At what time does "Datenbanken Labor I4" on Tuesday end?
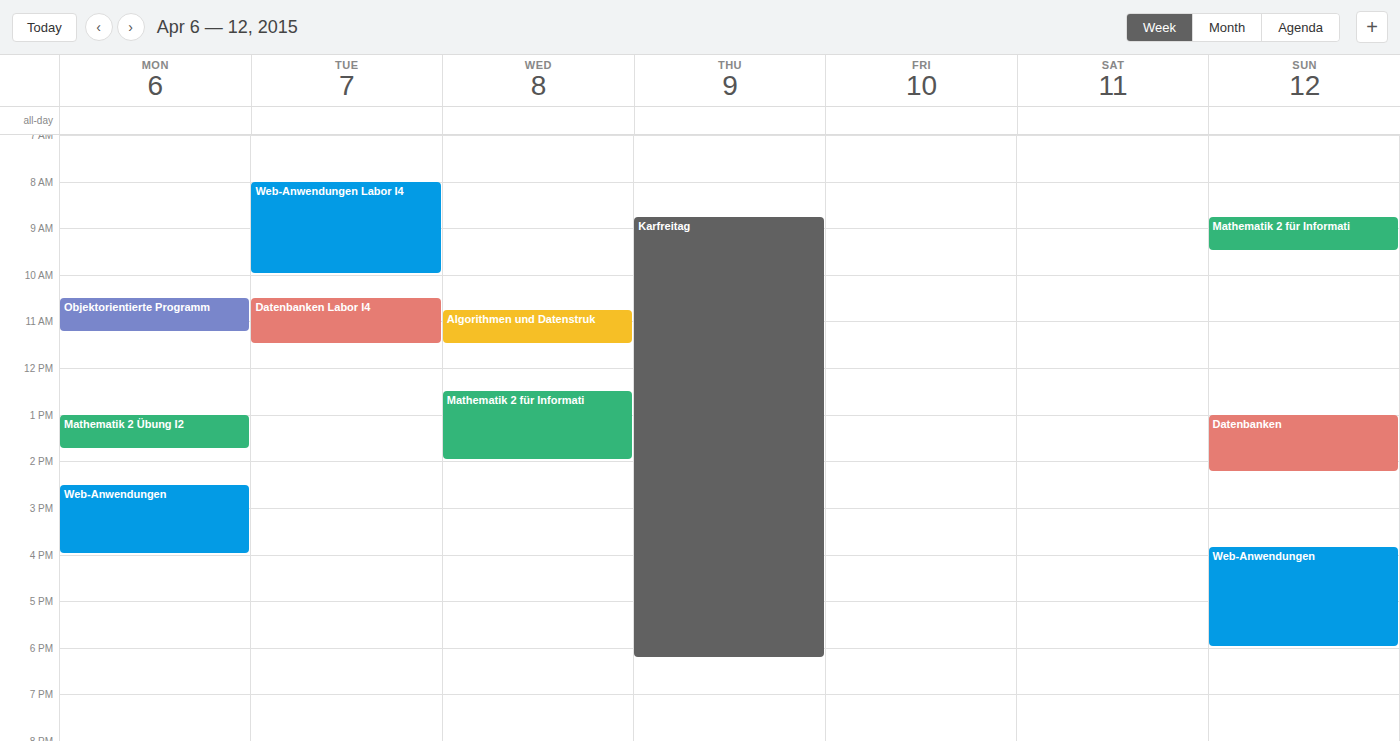
11:30 AM